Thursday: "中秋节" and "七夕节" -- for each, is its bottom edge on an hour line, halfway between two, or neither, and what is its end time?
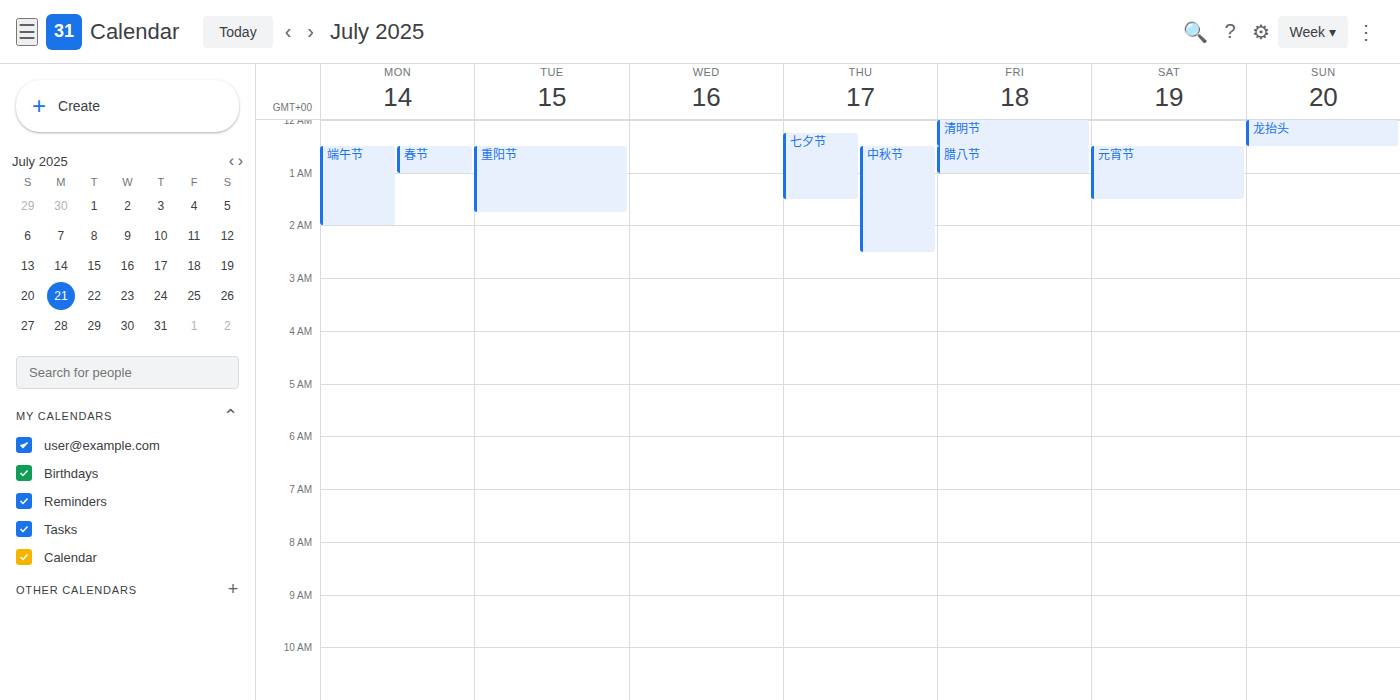
"中秋节": 02:30, halfway between the 02:00 and 03:00 lines. "七夕节": 01:30, halfway between the 01:00 and 02:00 lines.